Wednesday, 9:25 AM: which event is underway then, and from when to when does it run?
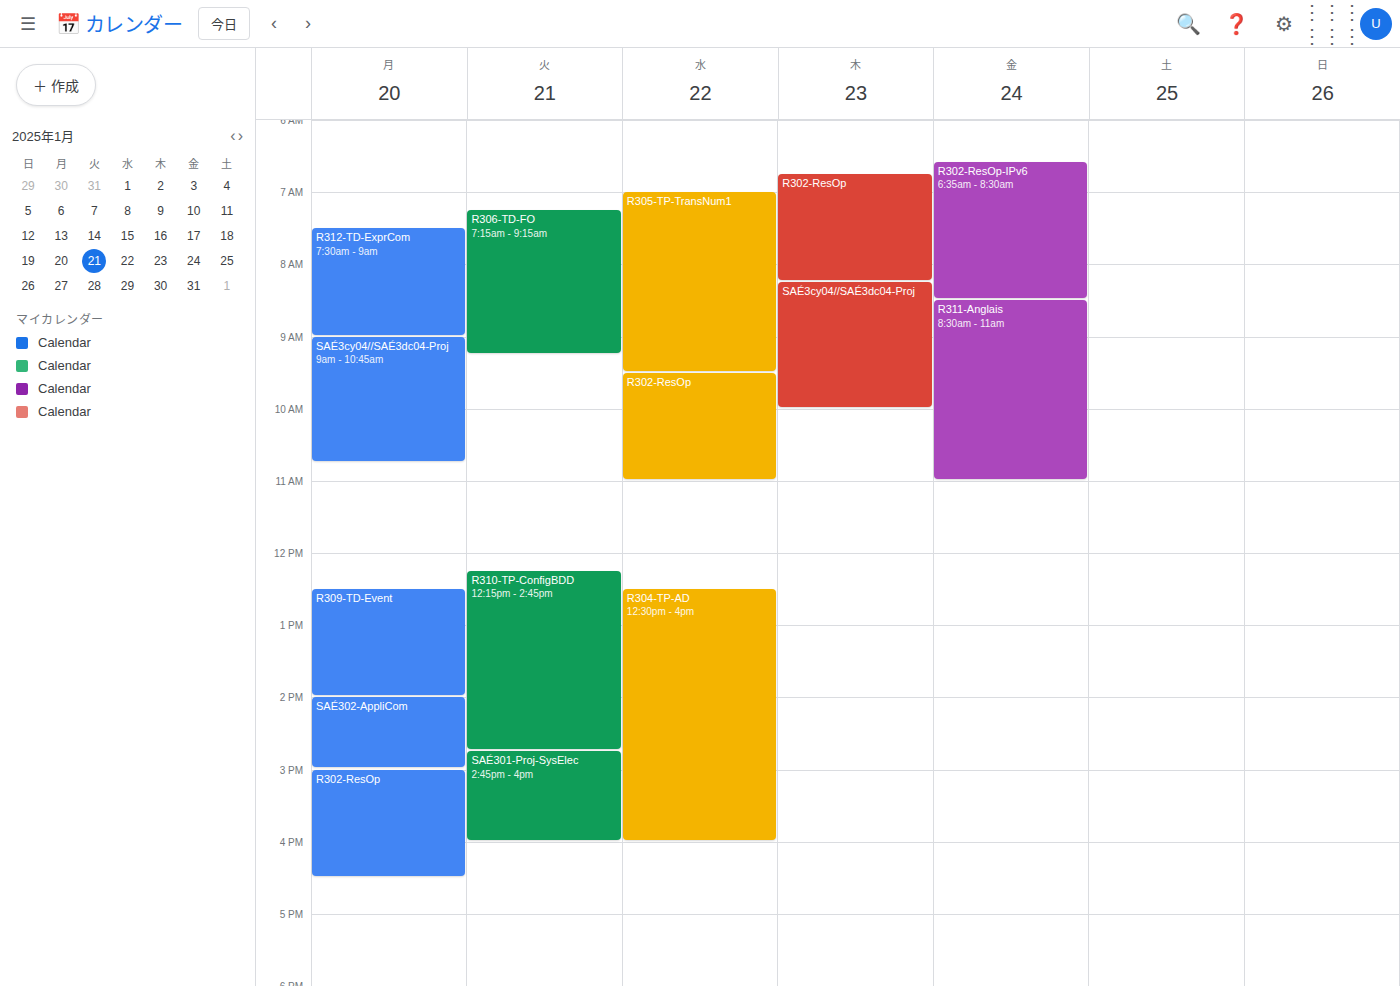
"R305-TP-TransNum1", 7:00 AM to 9:30 AM